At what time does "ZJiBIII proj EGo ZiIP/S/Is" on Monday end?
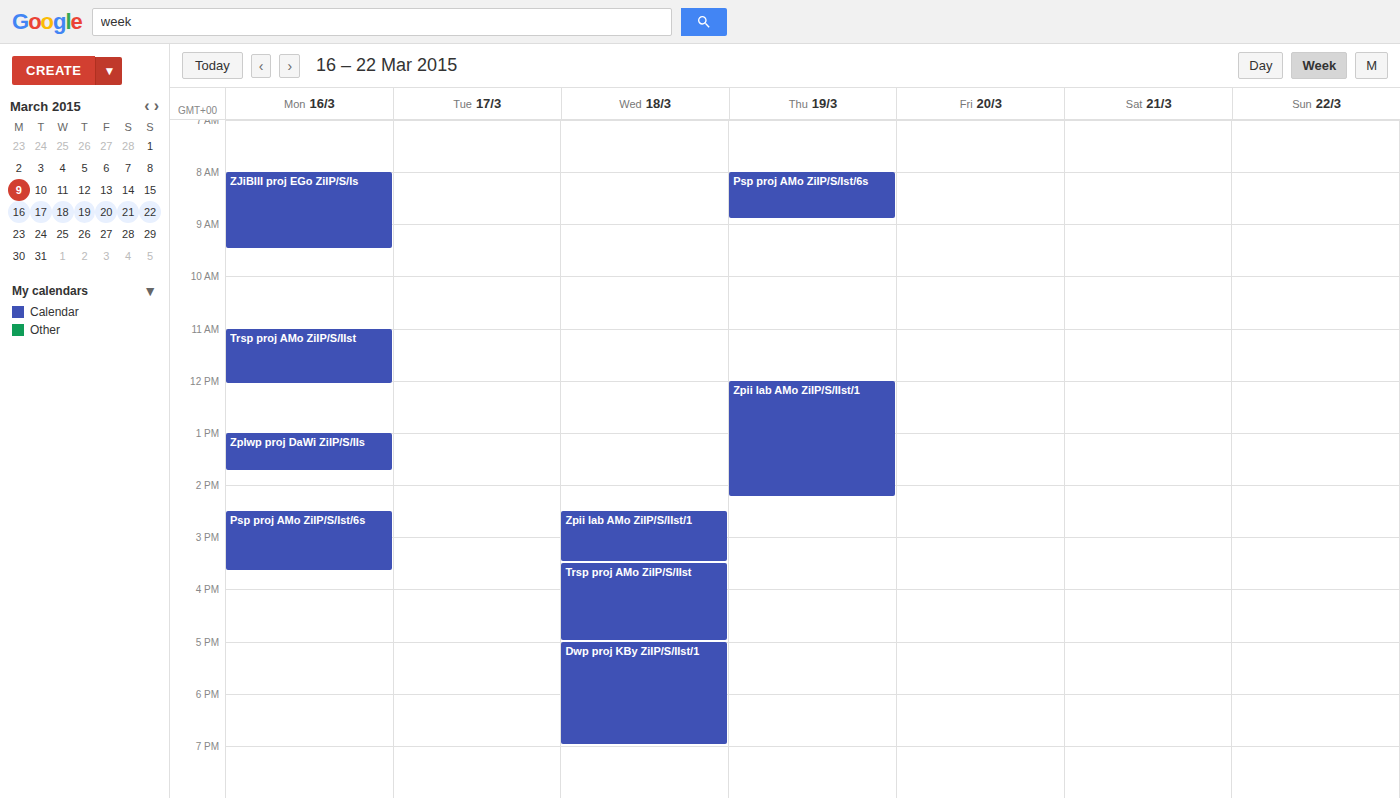
9:30 AM